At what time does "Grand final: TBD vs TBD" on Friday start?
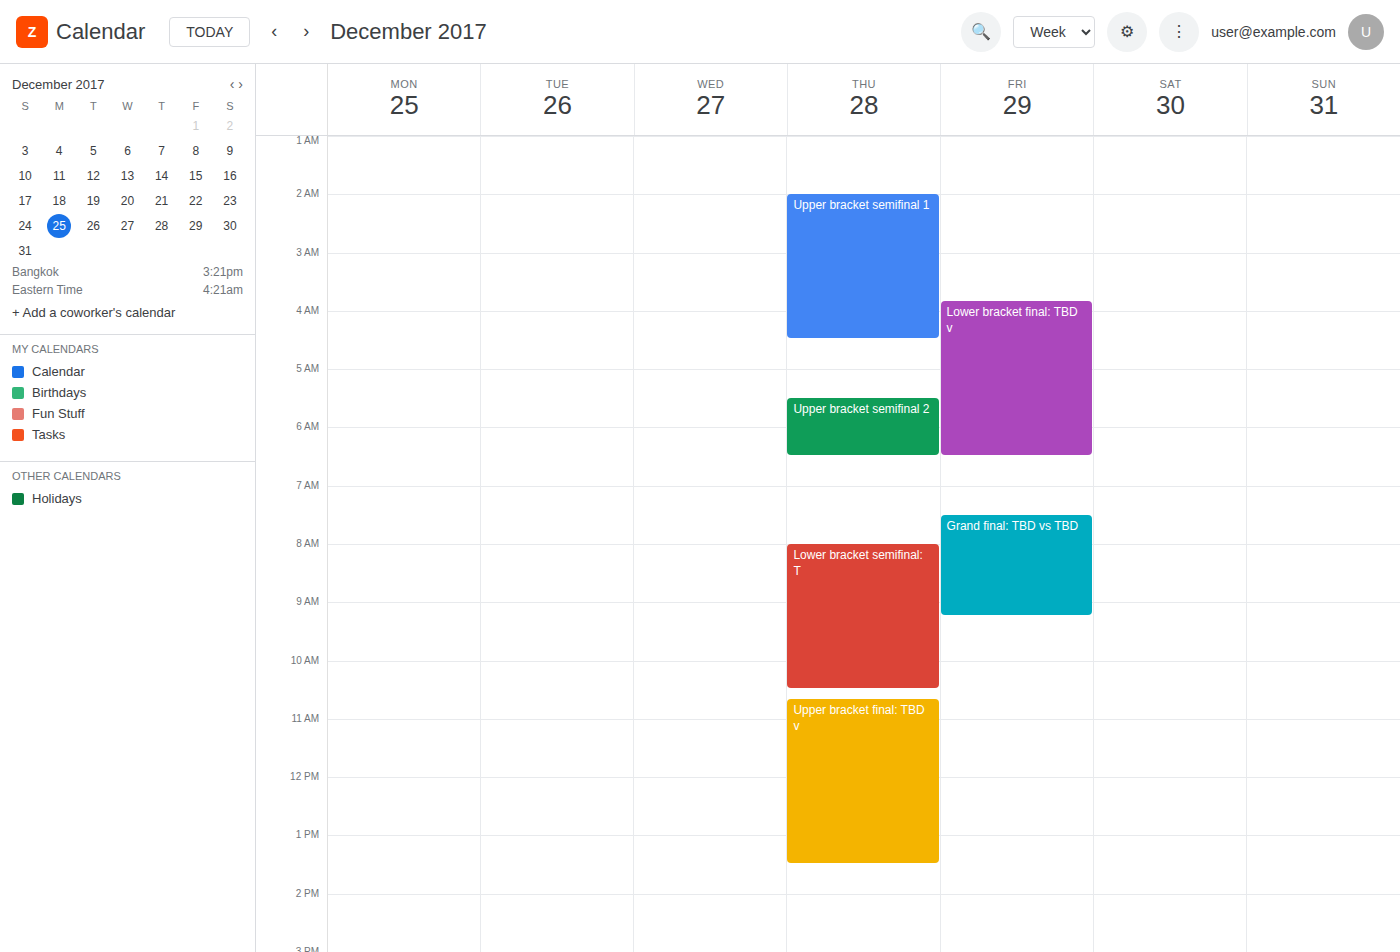
7:30 AM